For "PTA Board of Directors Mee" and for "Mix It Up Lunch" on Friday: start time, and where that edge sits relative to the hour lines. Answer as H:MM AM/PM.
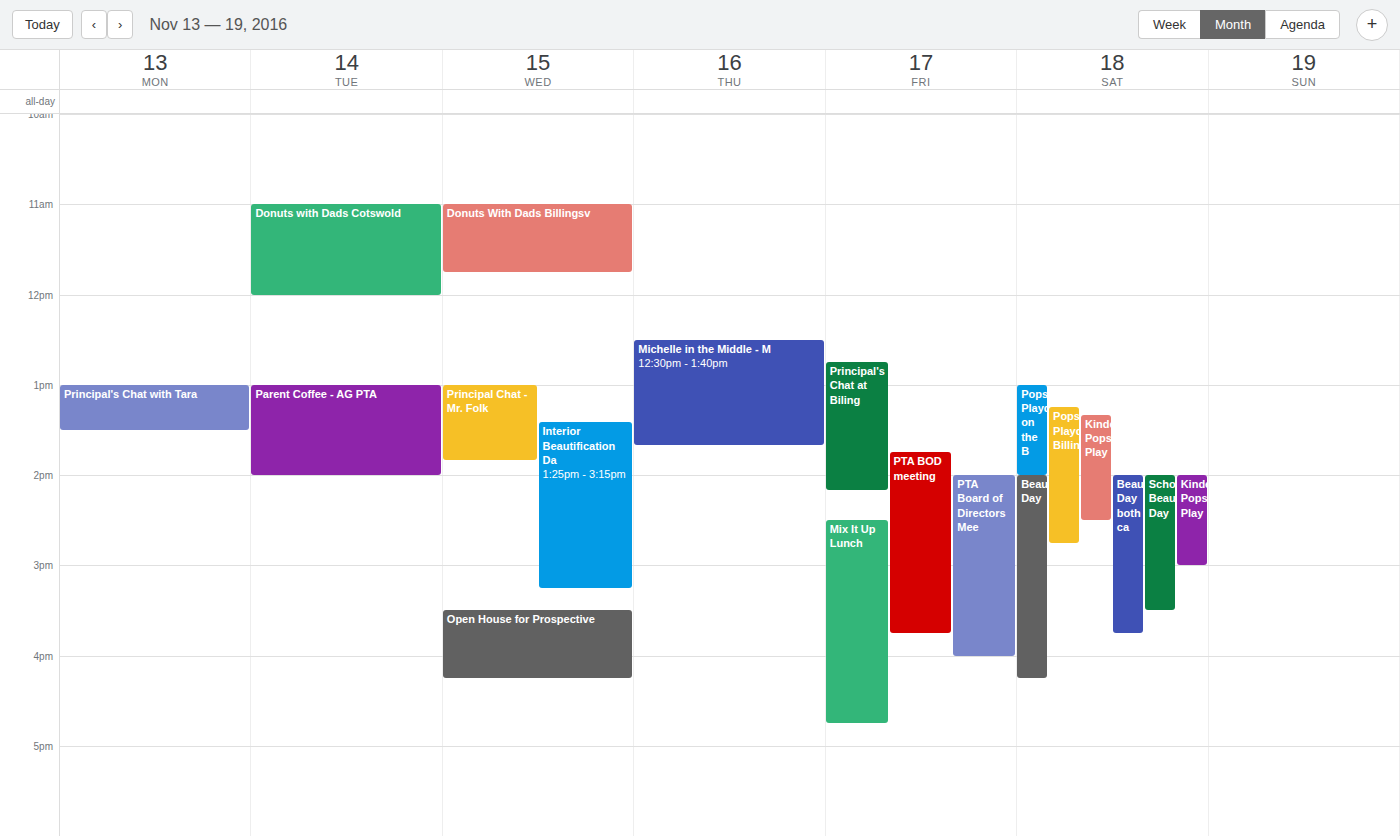
"PTA Board of Directors Mee": 2:00 PM, exactly on the 2 PM line. "Mix It Up Lunch": 2:30 PM, halfway between the 2 PM and 3 PM lines.